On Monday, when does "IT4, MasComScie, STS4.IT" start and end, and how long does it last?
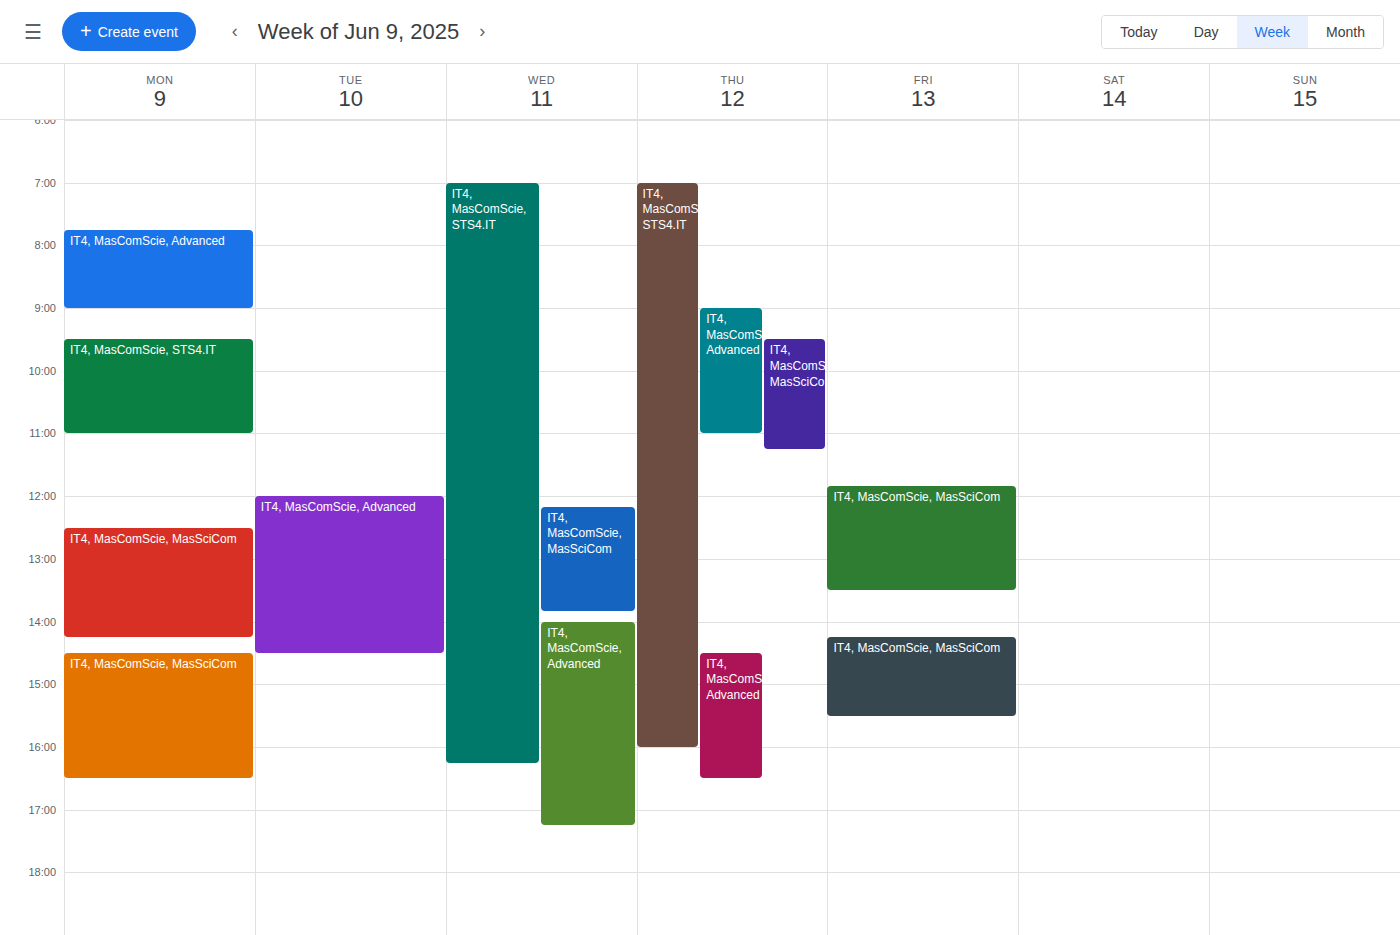
9:30 AM to 11:00 AM, 1 hour 30 minutes